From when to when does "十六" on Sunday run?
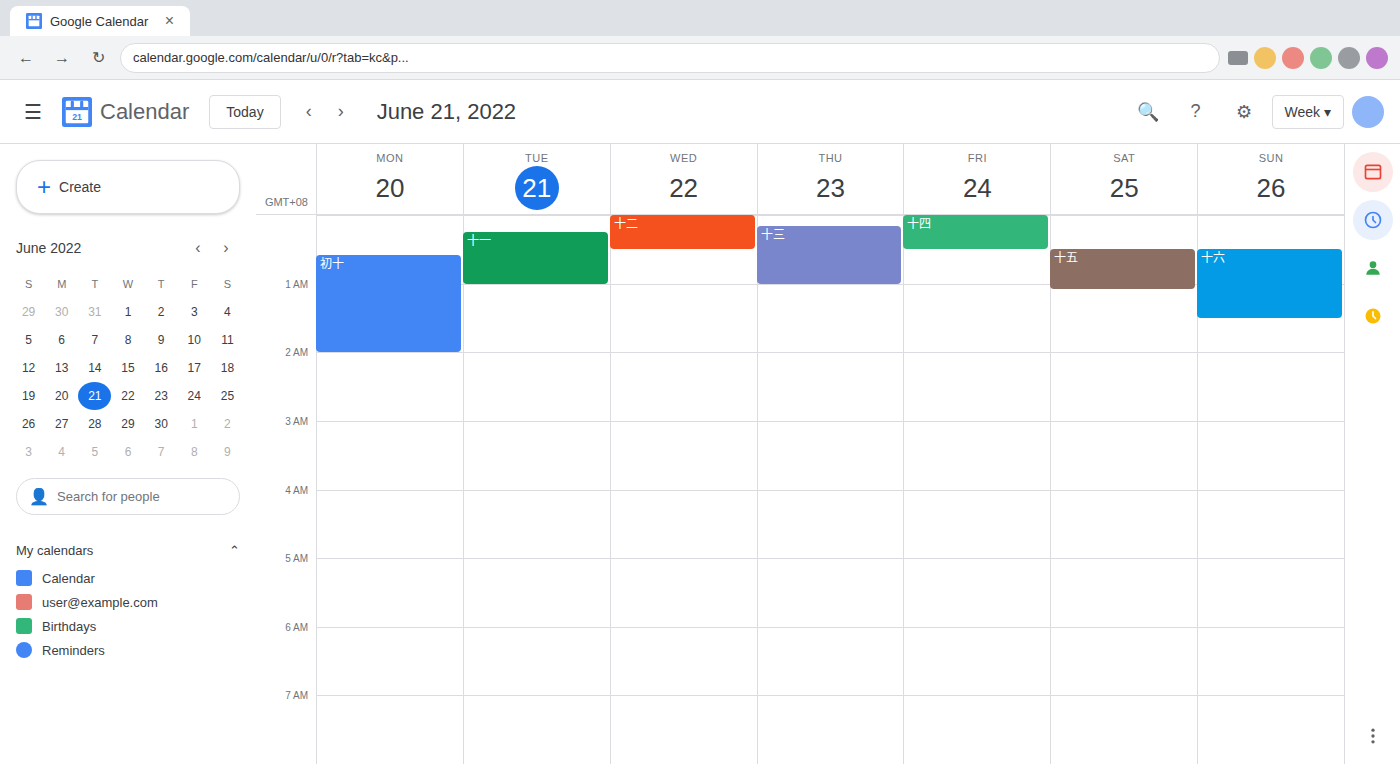
12:30 AM to 1:30 AM